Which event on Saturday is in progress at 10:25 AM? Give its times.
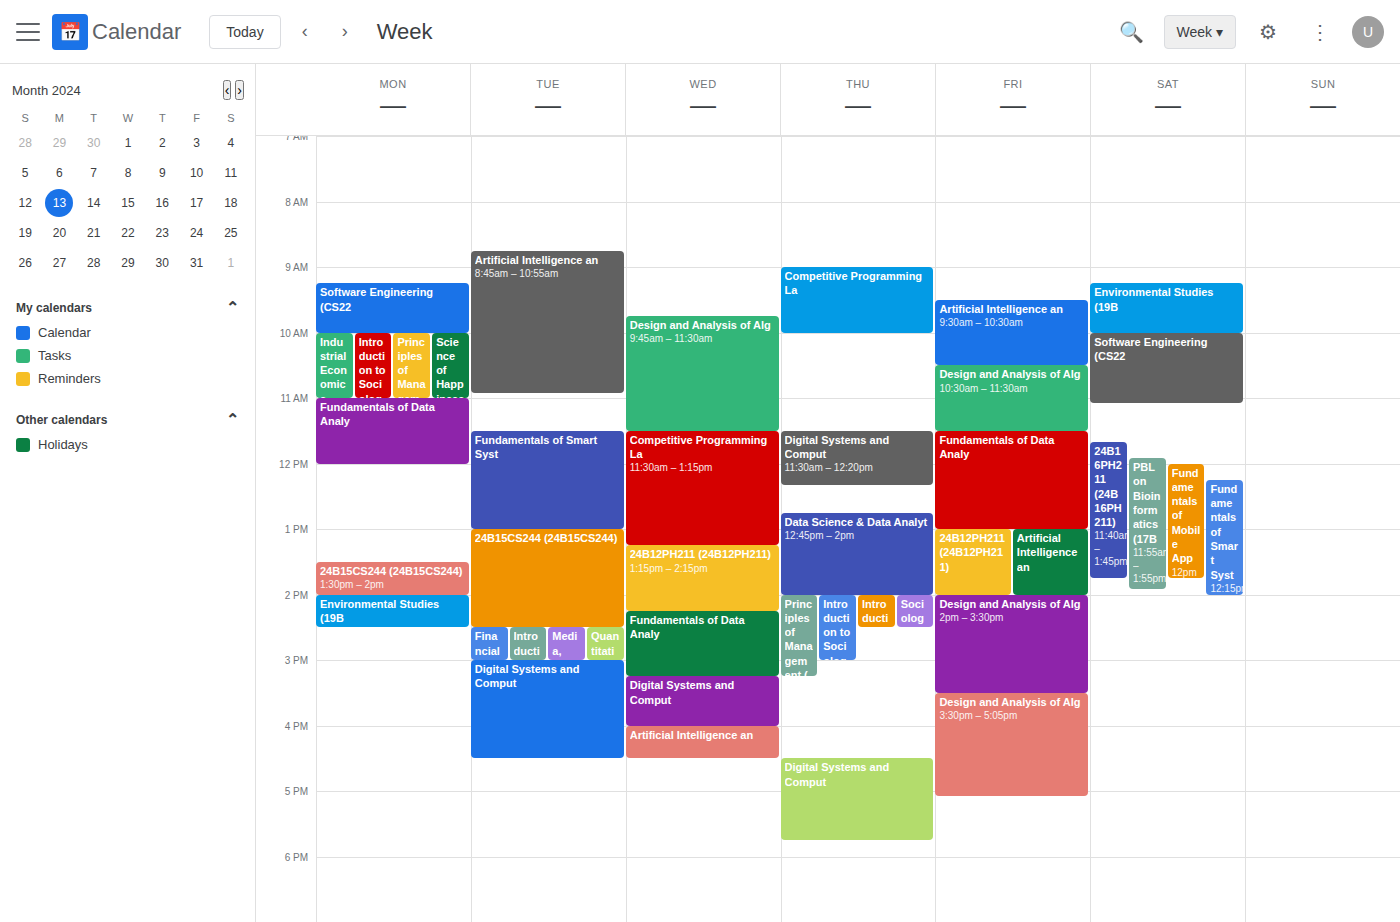
"Software Engineering (CS22", 10:00 AM to 11:05 AM